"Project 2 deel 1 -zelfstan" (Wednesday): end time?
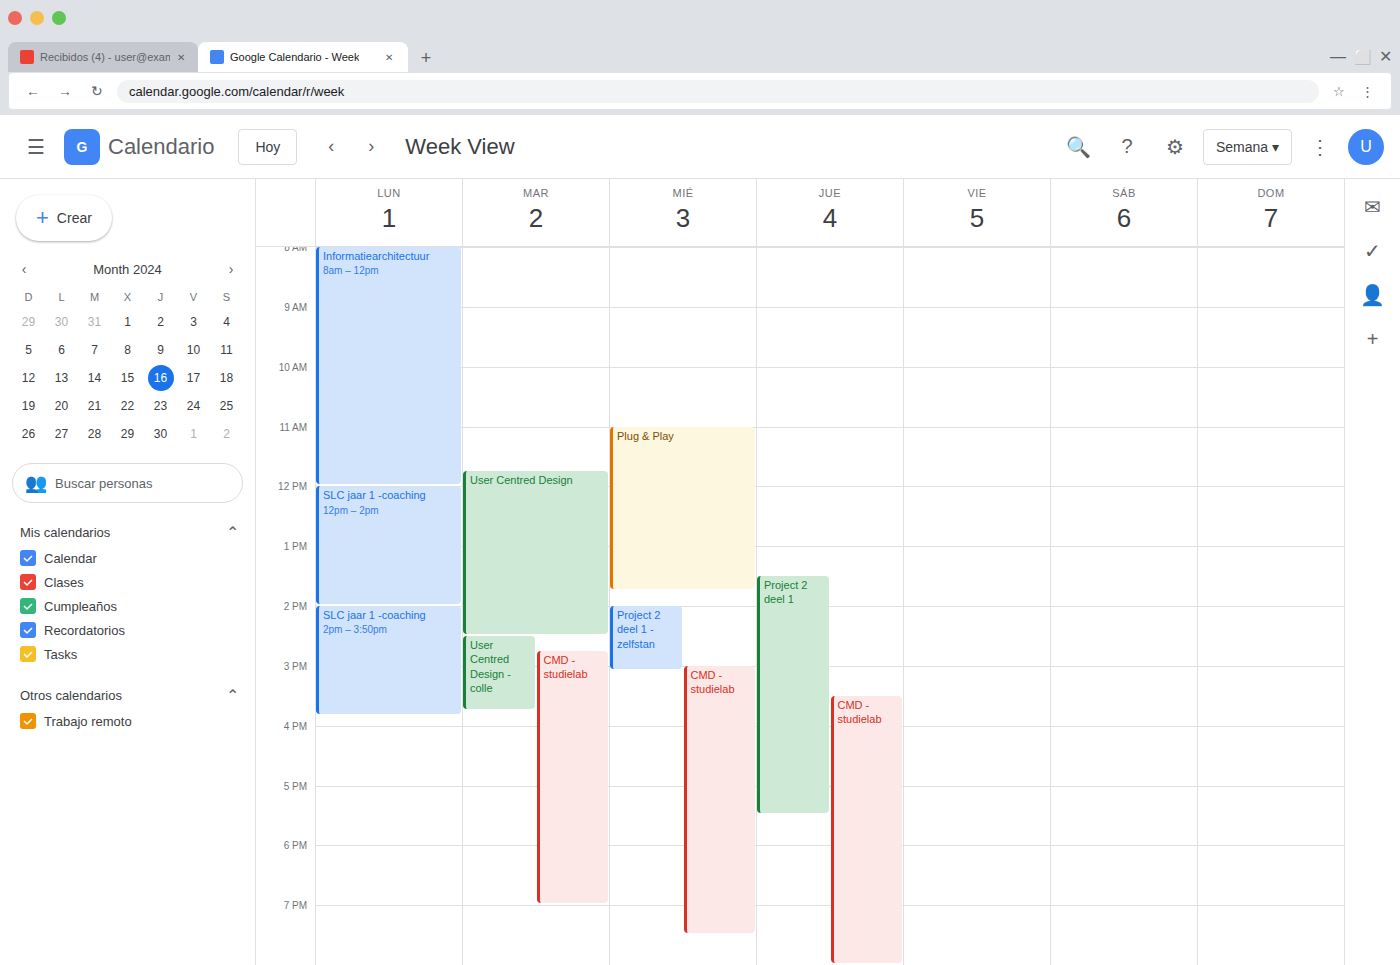
3:05 PM